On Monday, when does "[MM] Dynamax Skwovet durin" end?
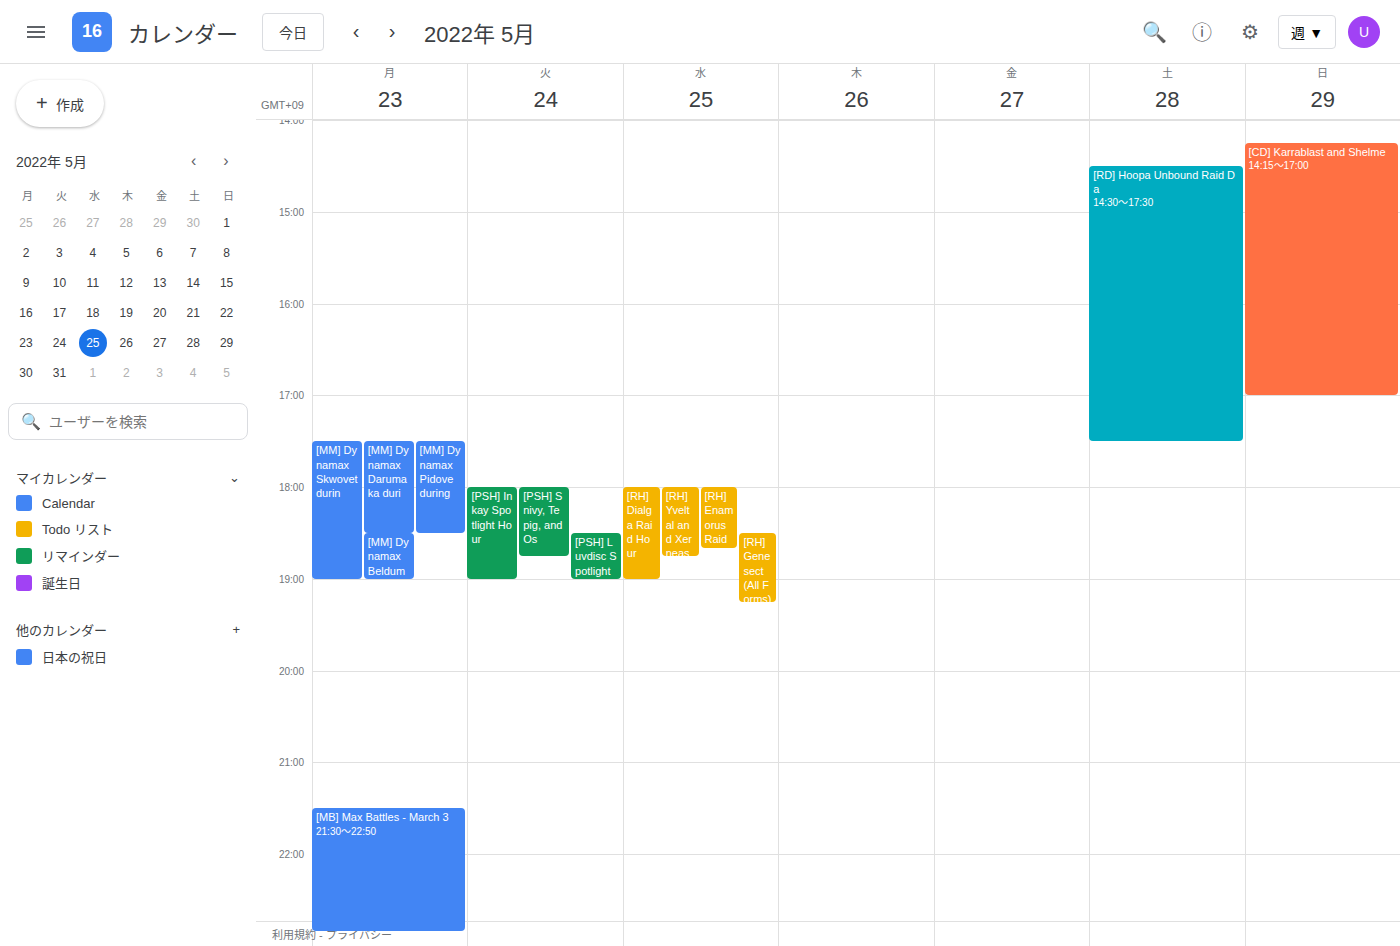
7:00 PM